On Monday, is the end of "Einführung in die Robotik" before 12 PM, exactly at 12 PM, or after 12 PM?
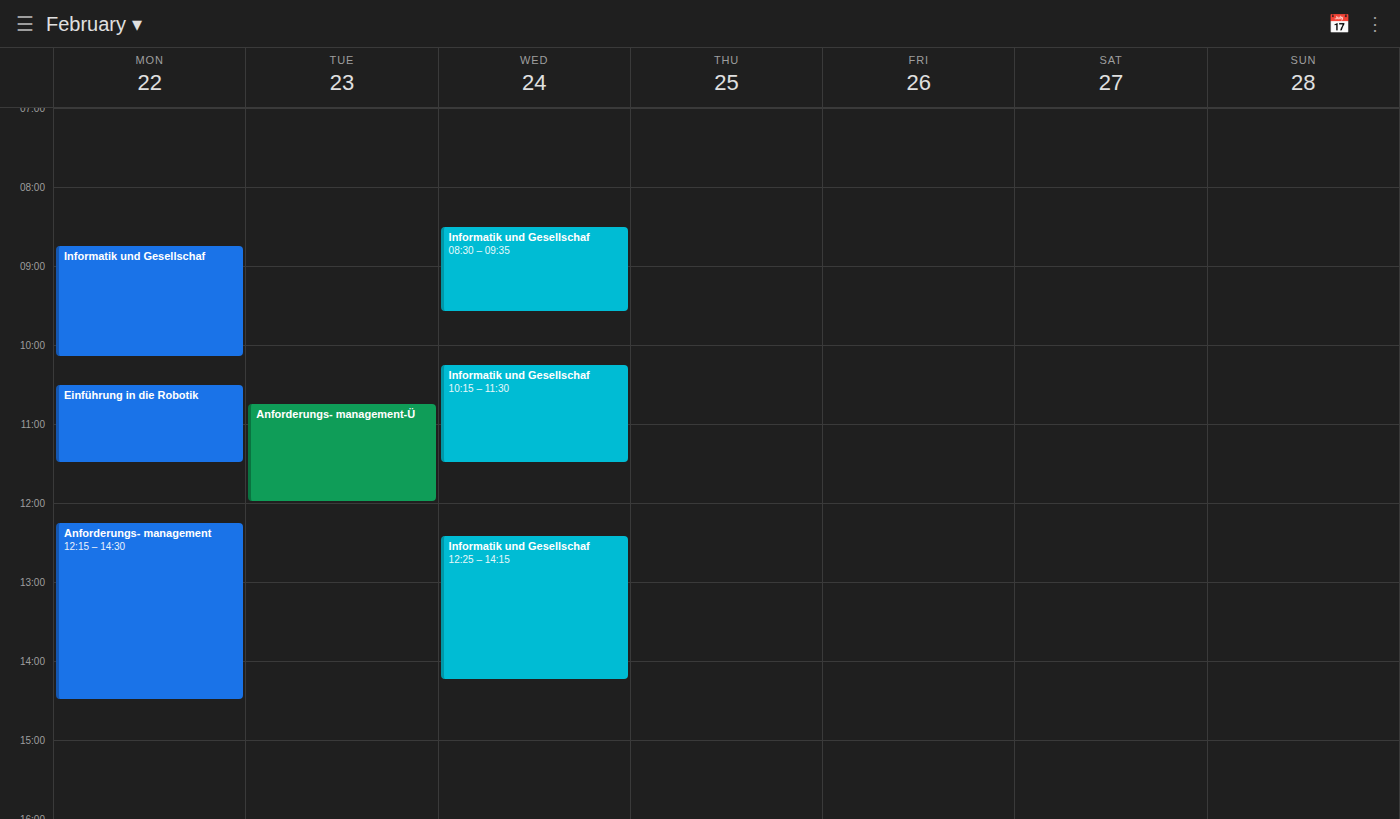
11:30 AM -- before 12 PM, 30 minutes above the 12 PM line.